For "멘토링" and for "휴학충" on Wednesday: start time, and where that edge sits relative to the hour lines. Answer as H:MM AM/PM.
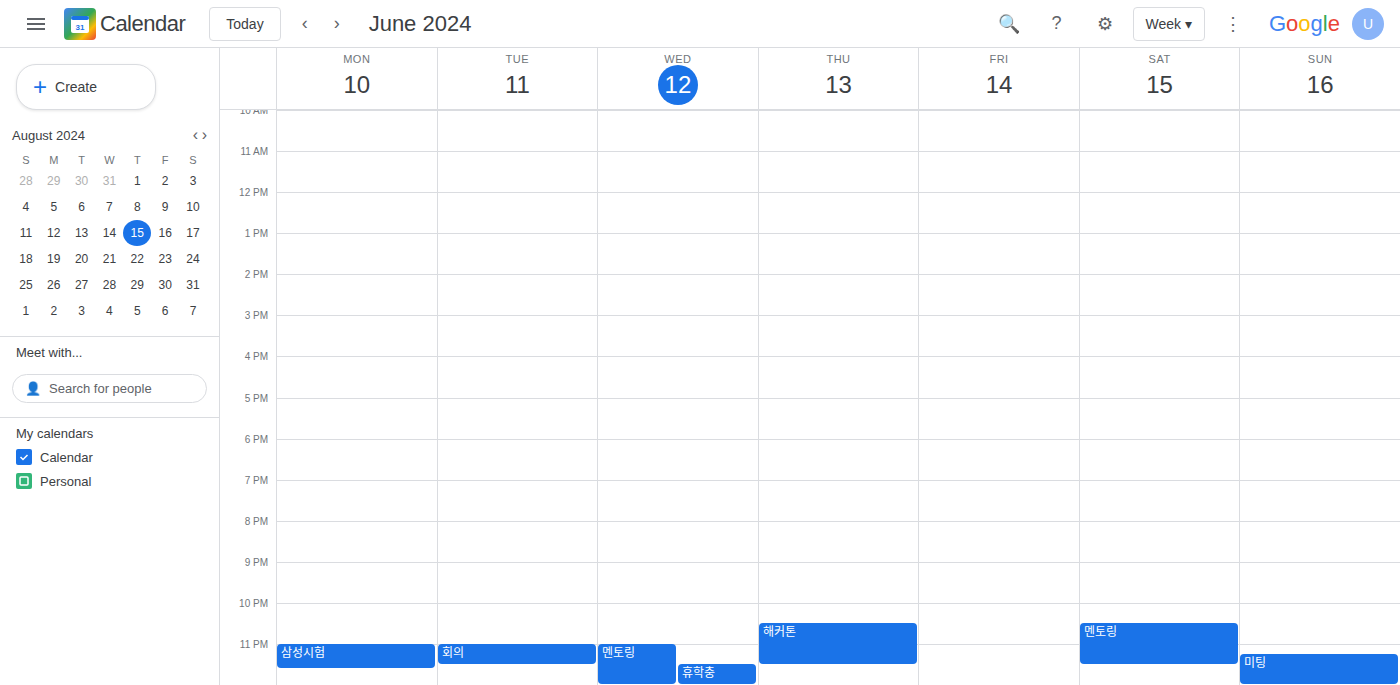
"멘토링": 11:00 PM, exactly on the 11 PM line. "휴학충": 11:30 PM, halfway between the 11 PM and 12 AM lines.